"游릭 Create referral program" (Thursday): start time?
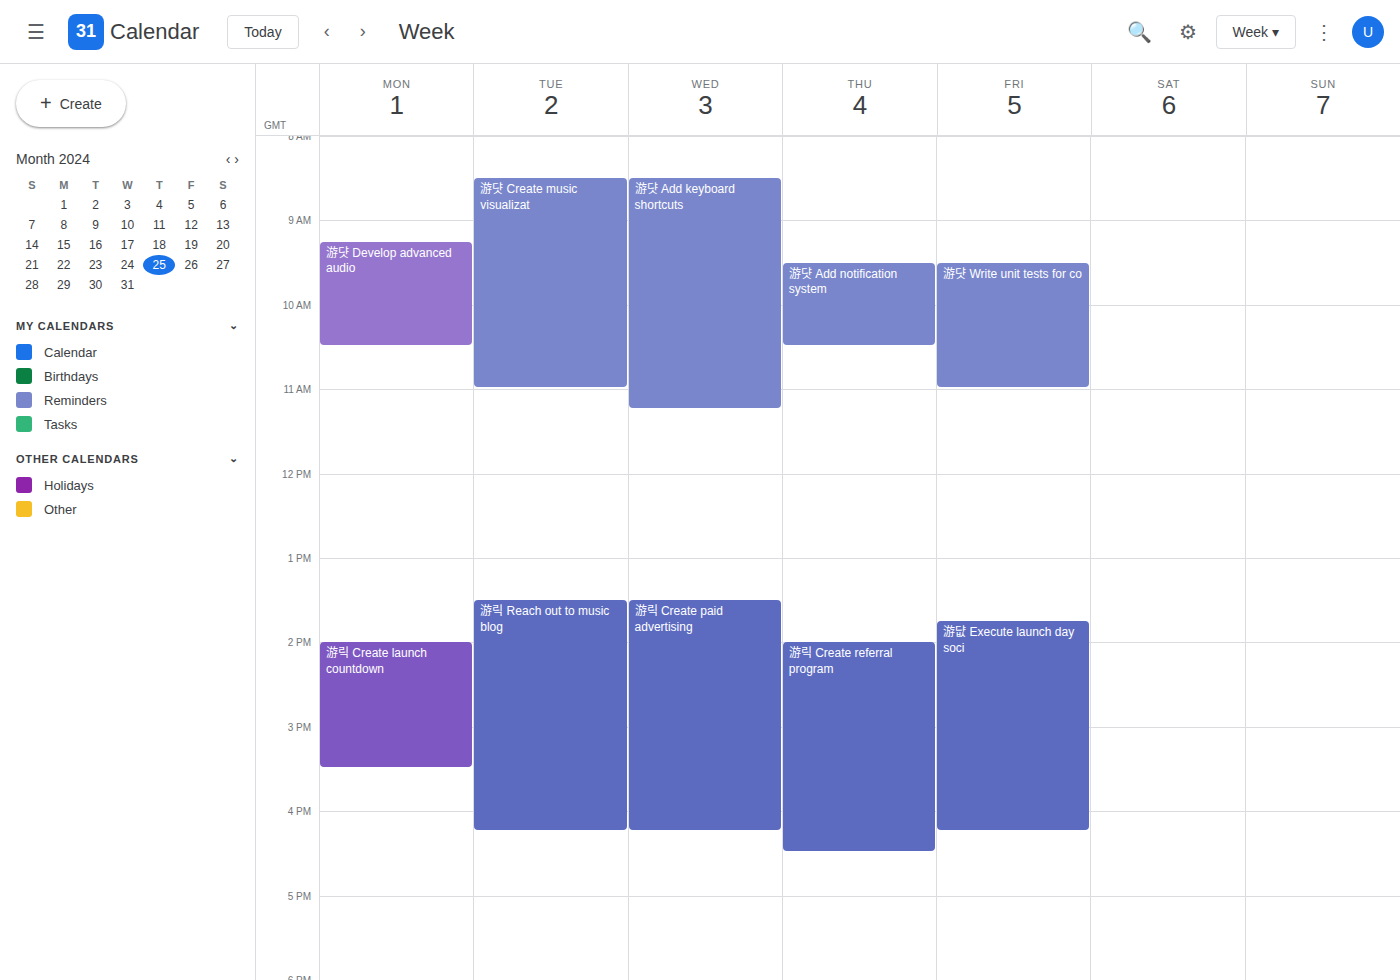
14:00